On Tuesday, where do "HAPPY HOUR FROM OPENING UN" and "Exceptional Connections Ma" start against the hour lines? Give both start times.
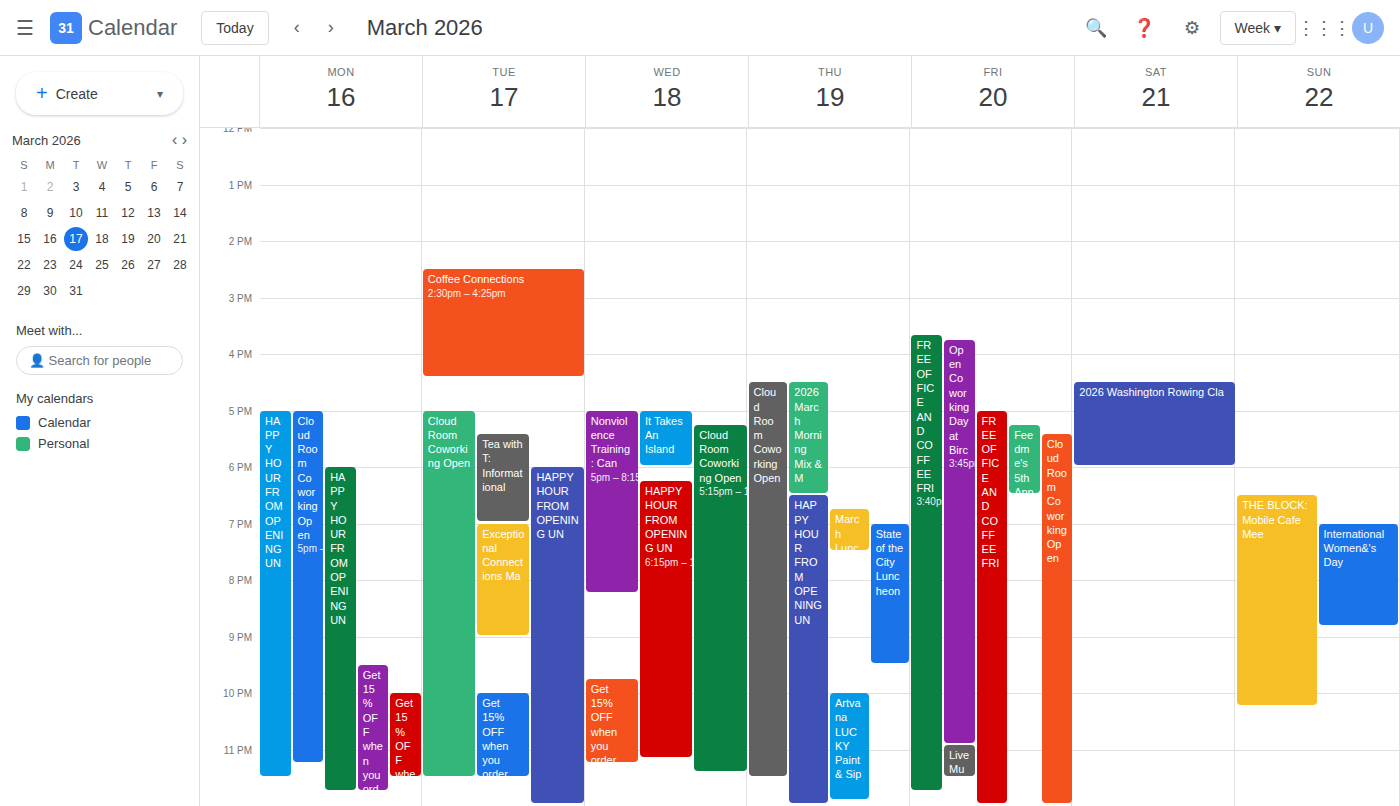
"HAPPY HOUR FROM OPENING UN": 6:00 PM, exactly on the 6 PM line. "Exceptional Connections Ma": 7:00 PM, exactly on the 7 PM line.